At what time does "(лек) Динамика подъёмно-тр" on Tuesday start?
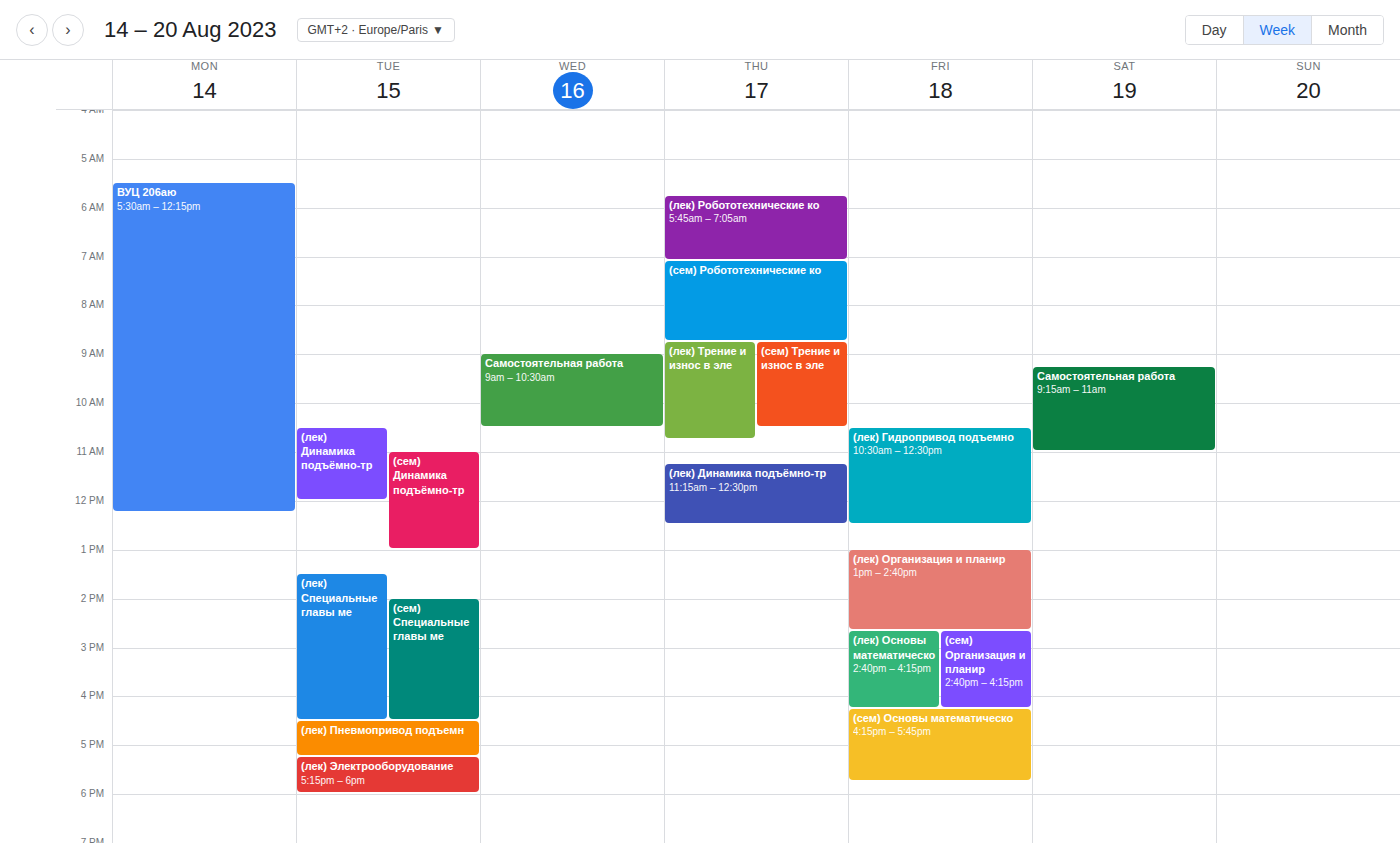
10:30 AM